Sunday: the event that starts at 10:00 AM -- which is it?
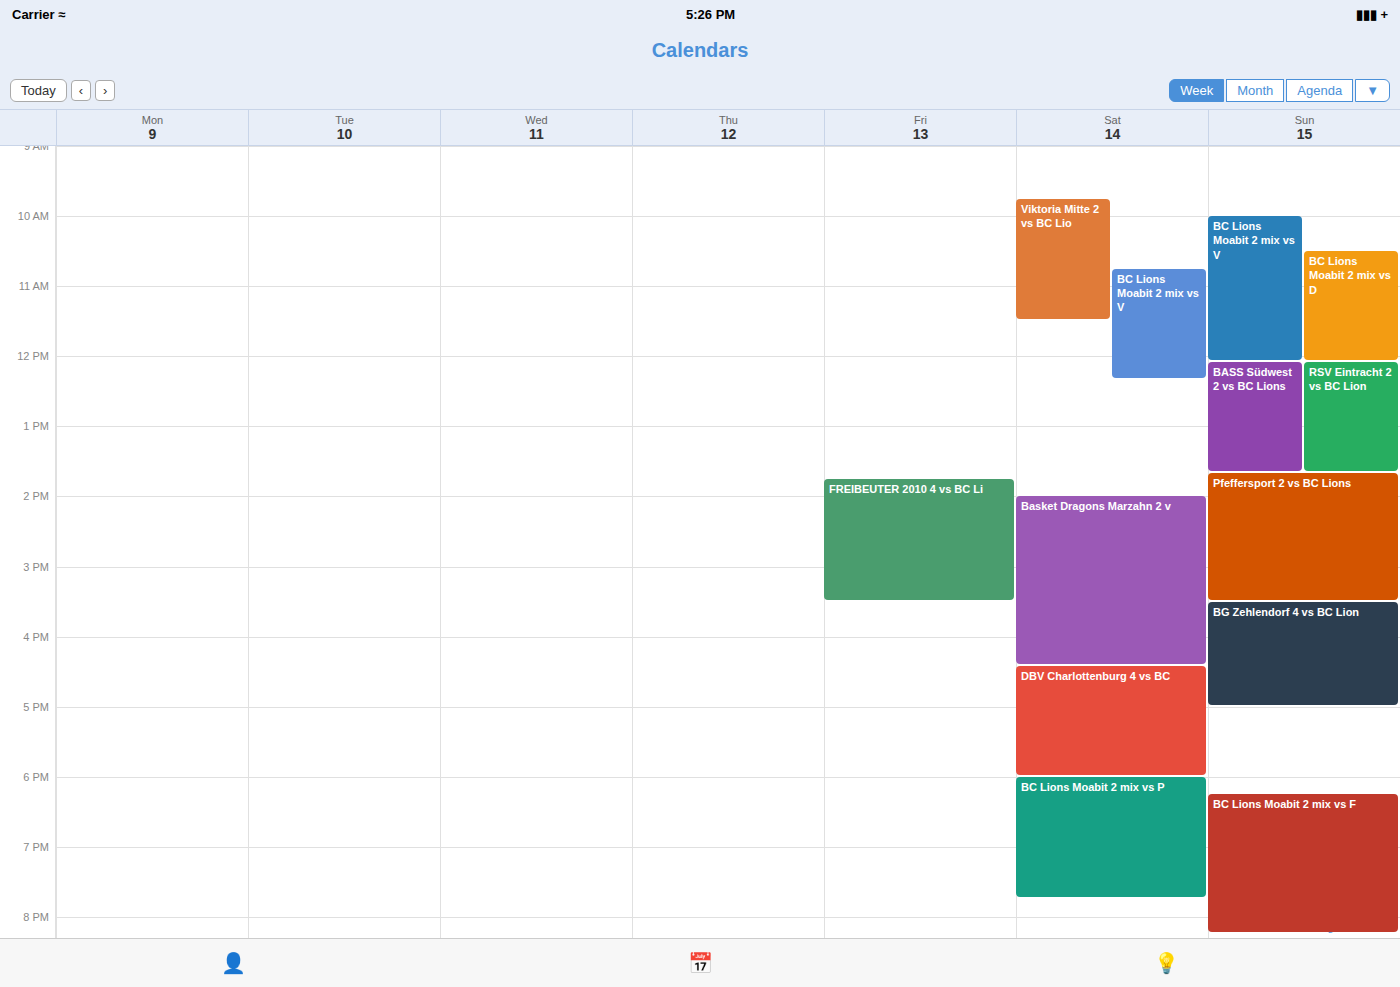
"BC Lions Moabit 2 mix vs V"